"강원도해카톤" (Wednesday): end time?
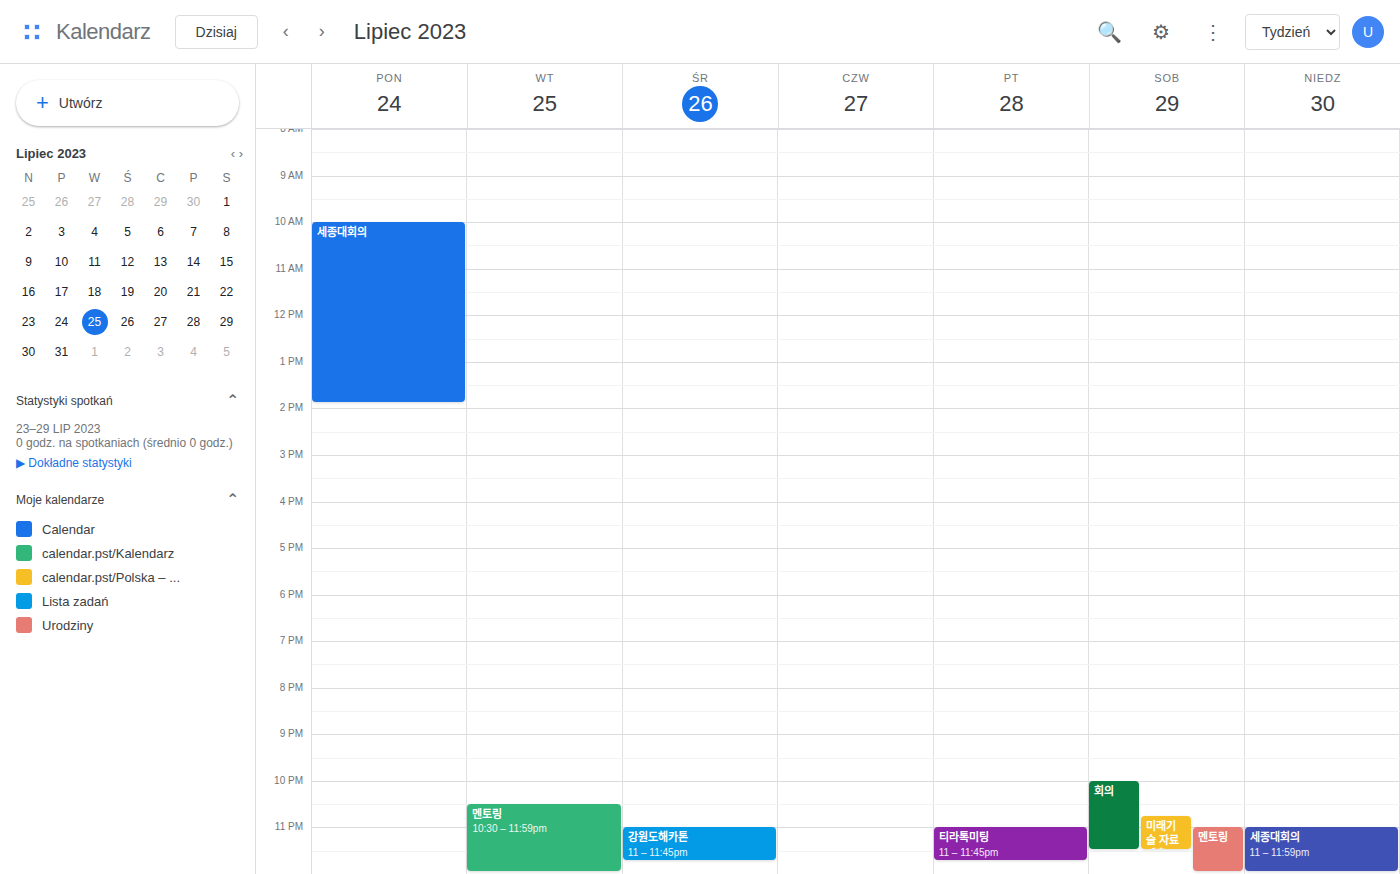
23:45